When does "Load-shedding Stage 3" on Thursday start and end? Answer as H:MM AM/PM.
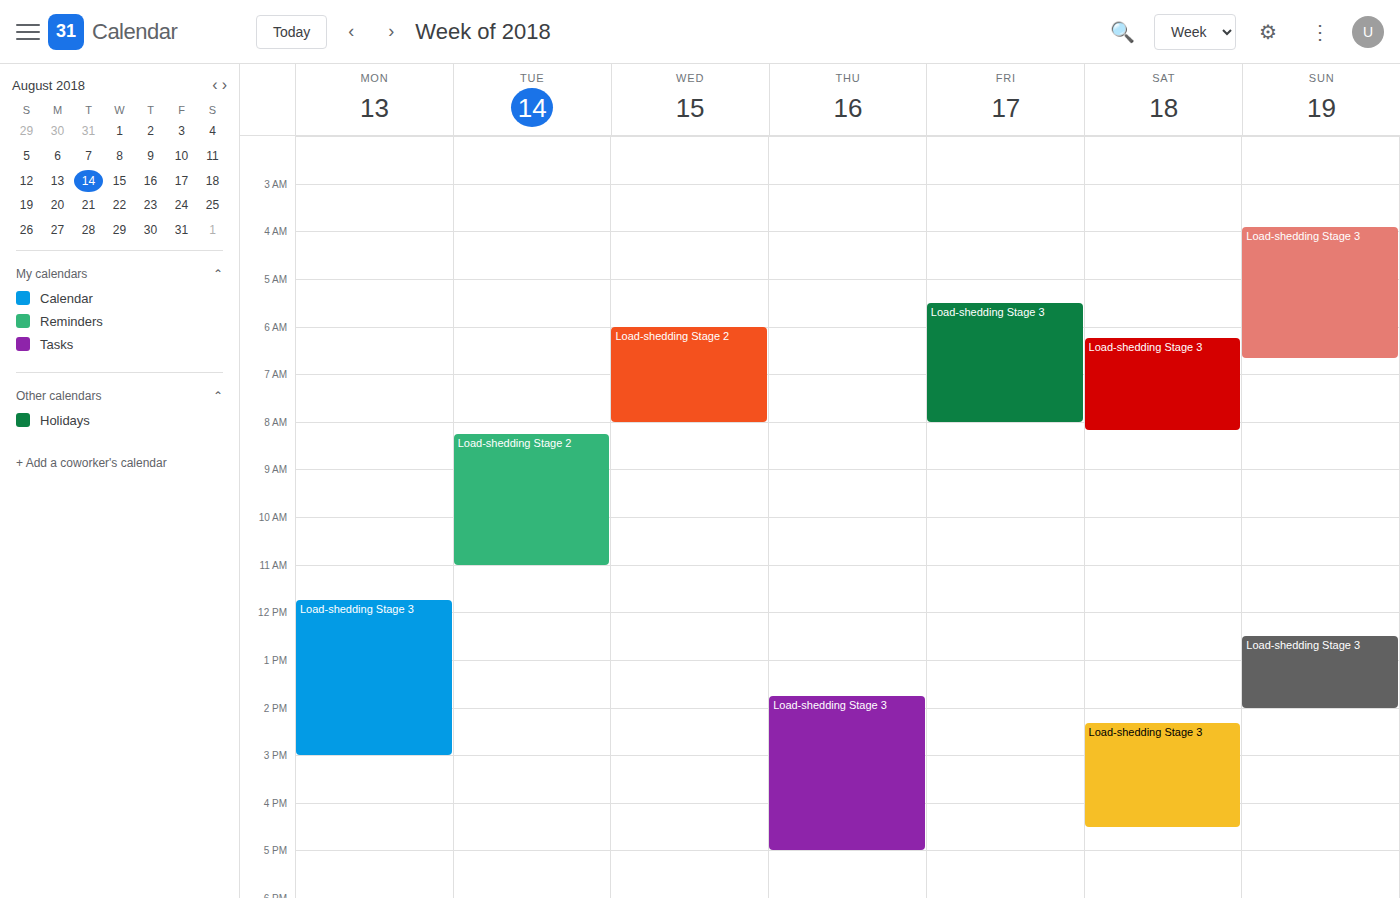
1:45 PM to 5:00 PM